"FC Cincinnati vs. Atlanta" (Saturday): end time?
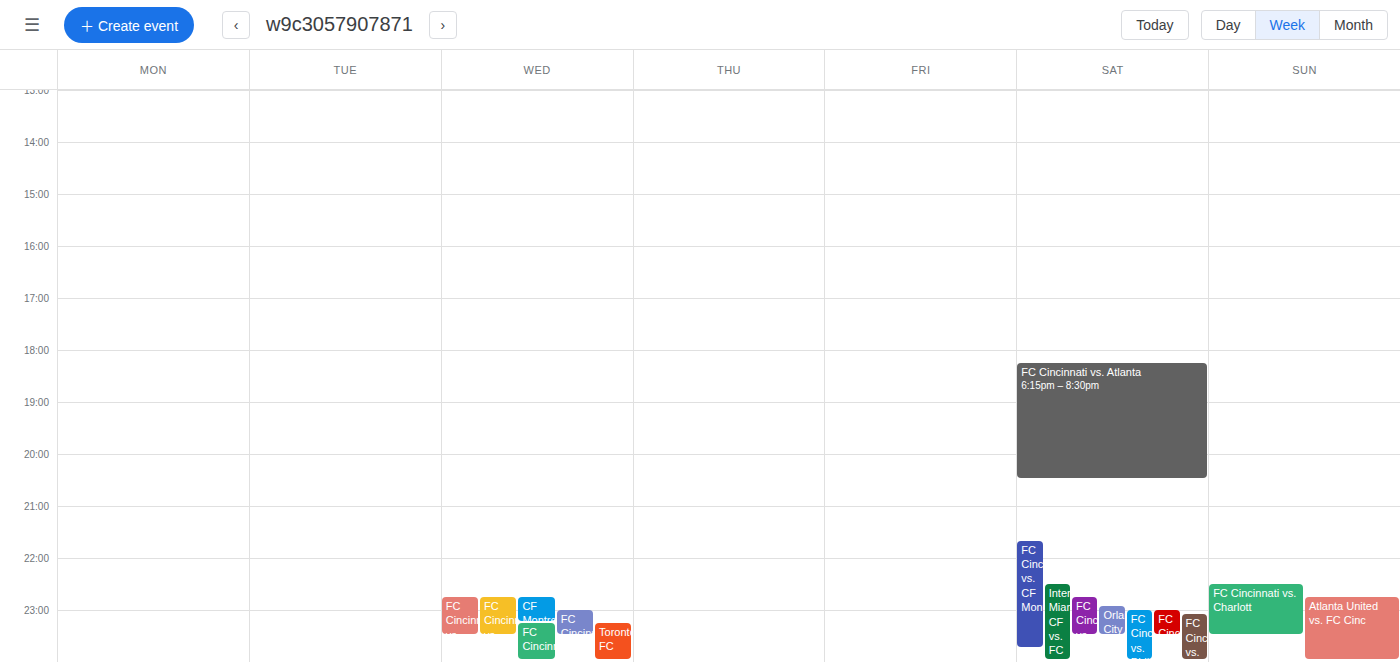
8:30 PM